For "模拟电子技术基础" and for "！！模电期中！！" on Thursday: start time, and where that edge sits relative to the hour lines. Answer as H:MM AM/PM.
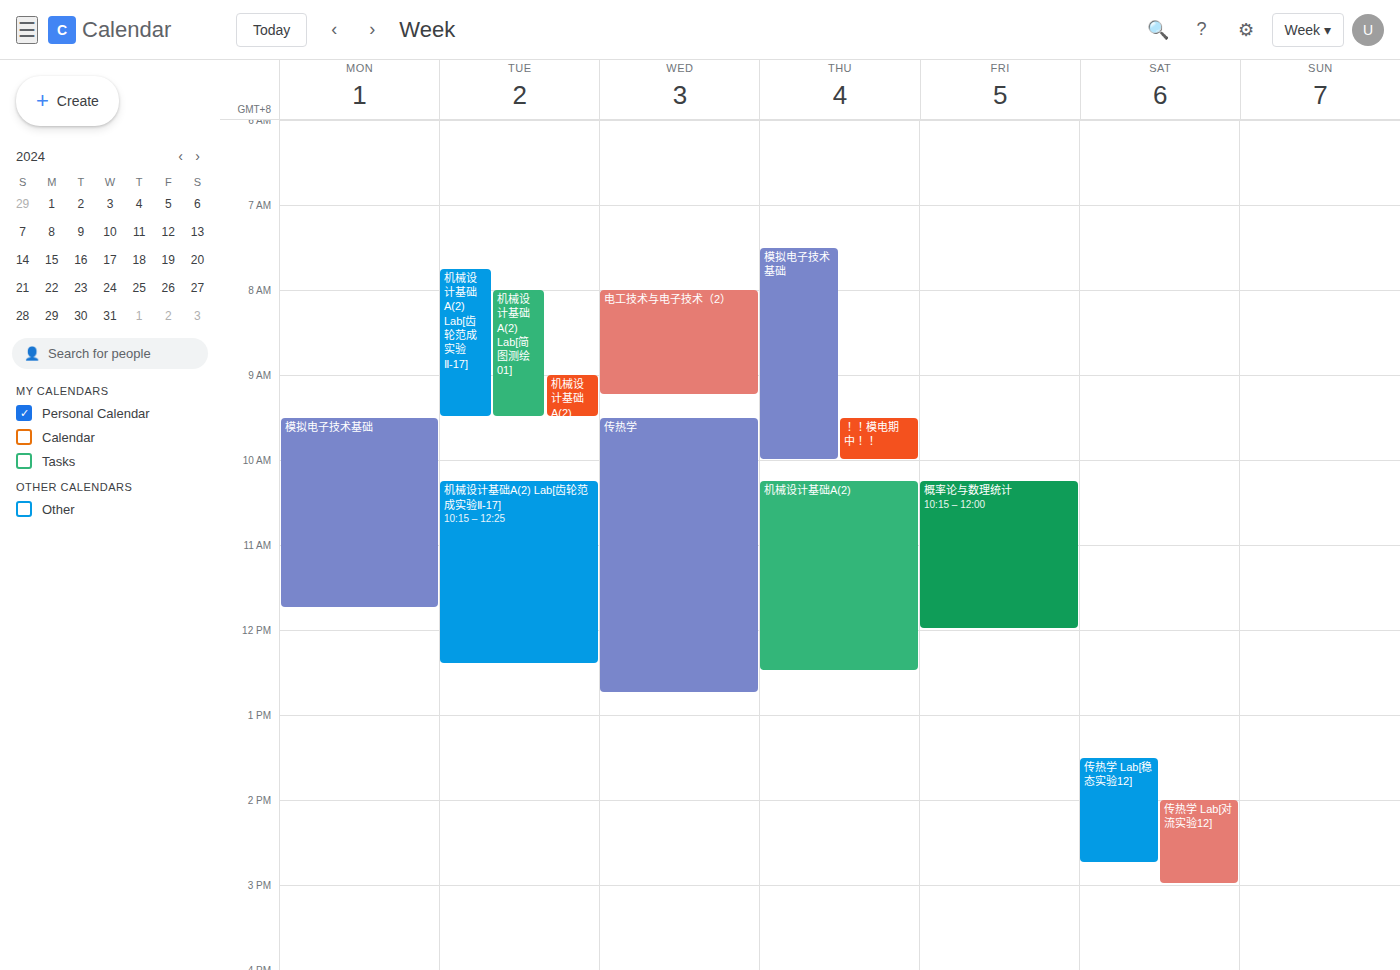
"模拟电子技术基础": 7:30 AM, halfway between the 7 AM and 8 AM lines. "！！模电期中！！": 9:30 AM, halfway between the 9 AM and 10 AM lines.